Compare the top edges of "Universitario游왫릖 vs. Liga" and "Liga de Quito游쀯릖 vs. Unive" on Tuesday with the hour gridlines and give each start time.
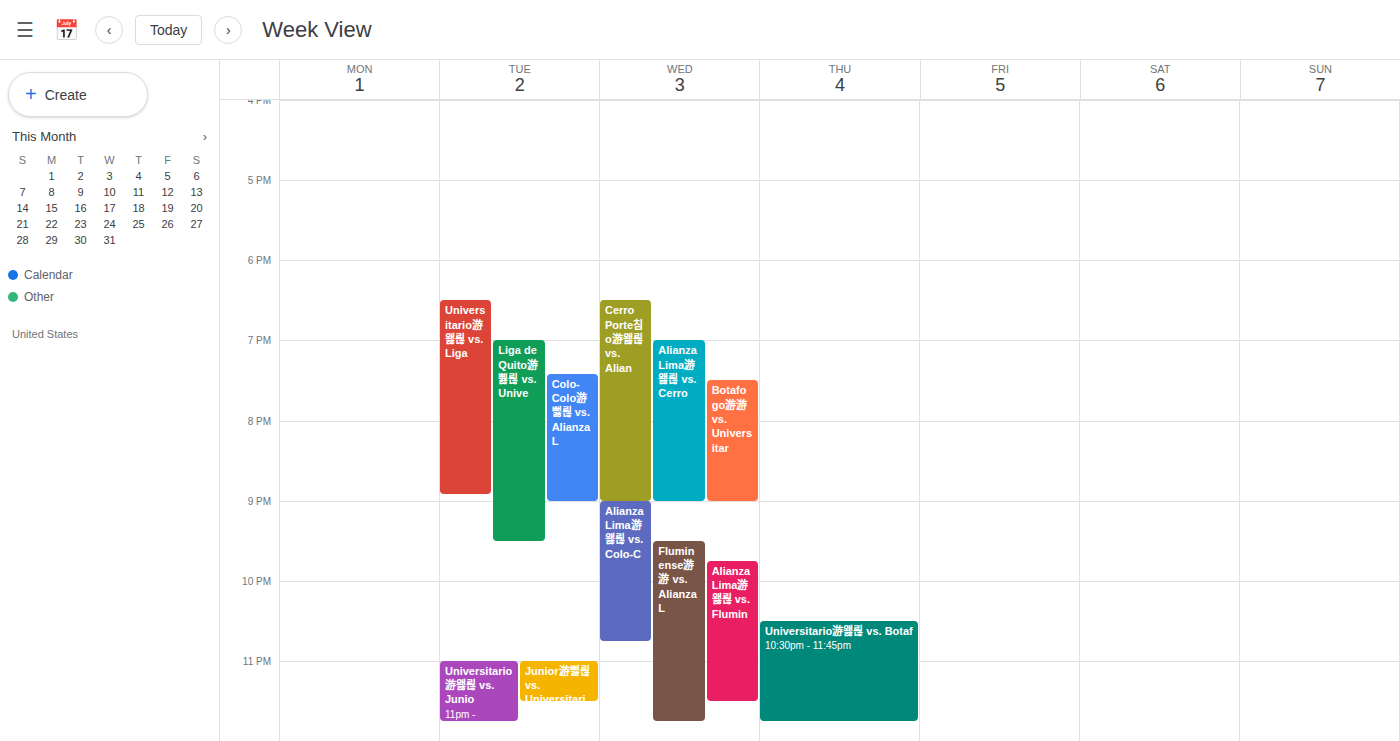
"Universitario游왫릖 vs. Liga": 6:30 PM, halfway between the 6 PM and 7 PM lines. "Liga de Quito游쀯릖 vs. Unive": 7:00 PM, exactly on the 7 PM line.